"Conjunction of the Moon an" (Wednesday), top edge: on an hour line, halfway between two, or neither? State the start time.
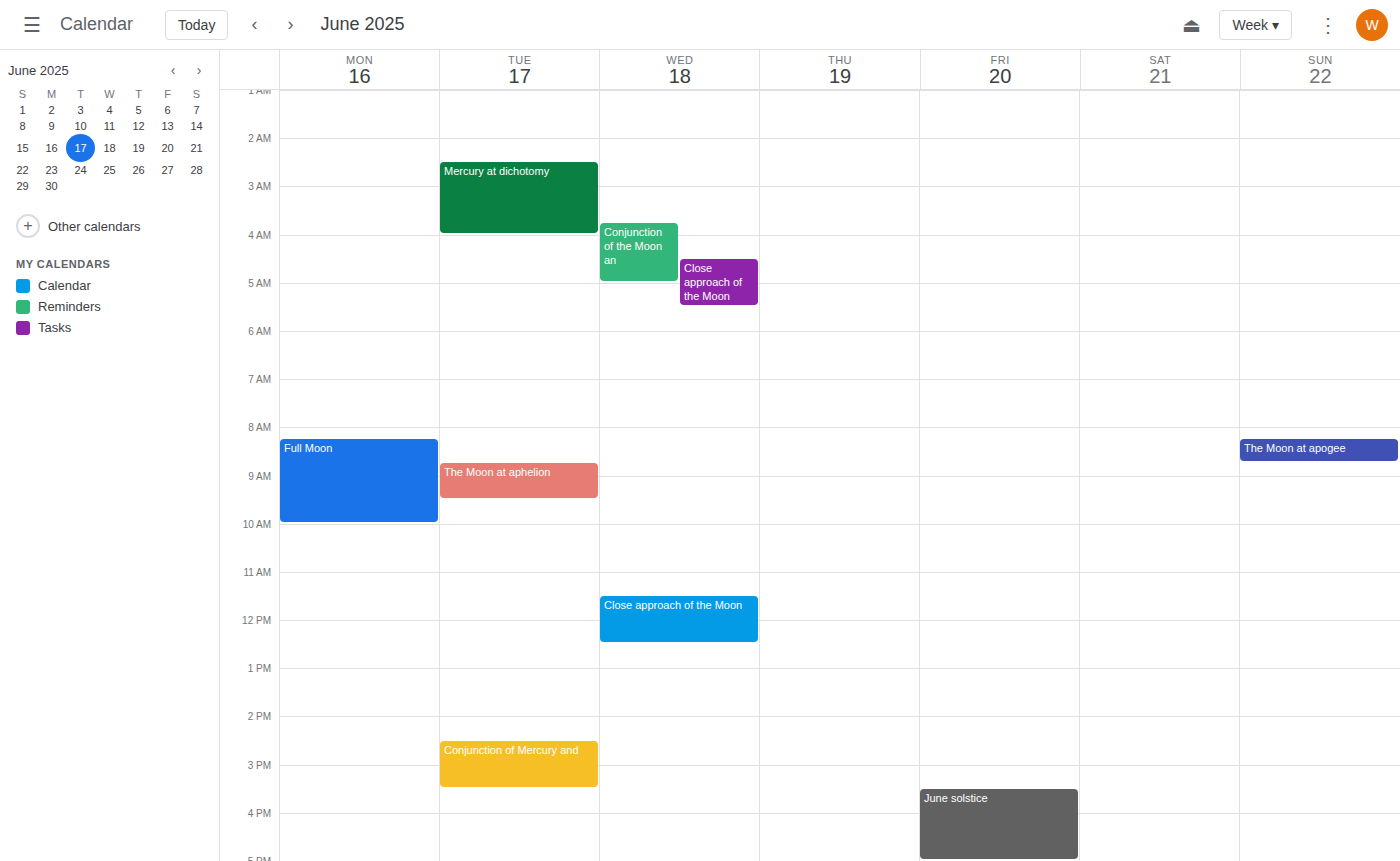
3:45 AM -- neither: three quarters of the way from the 3 AM line to the 4 AM line.